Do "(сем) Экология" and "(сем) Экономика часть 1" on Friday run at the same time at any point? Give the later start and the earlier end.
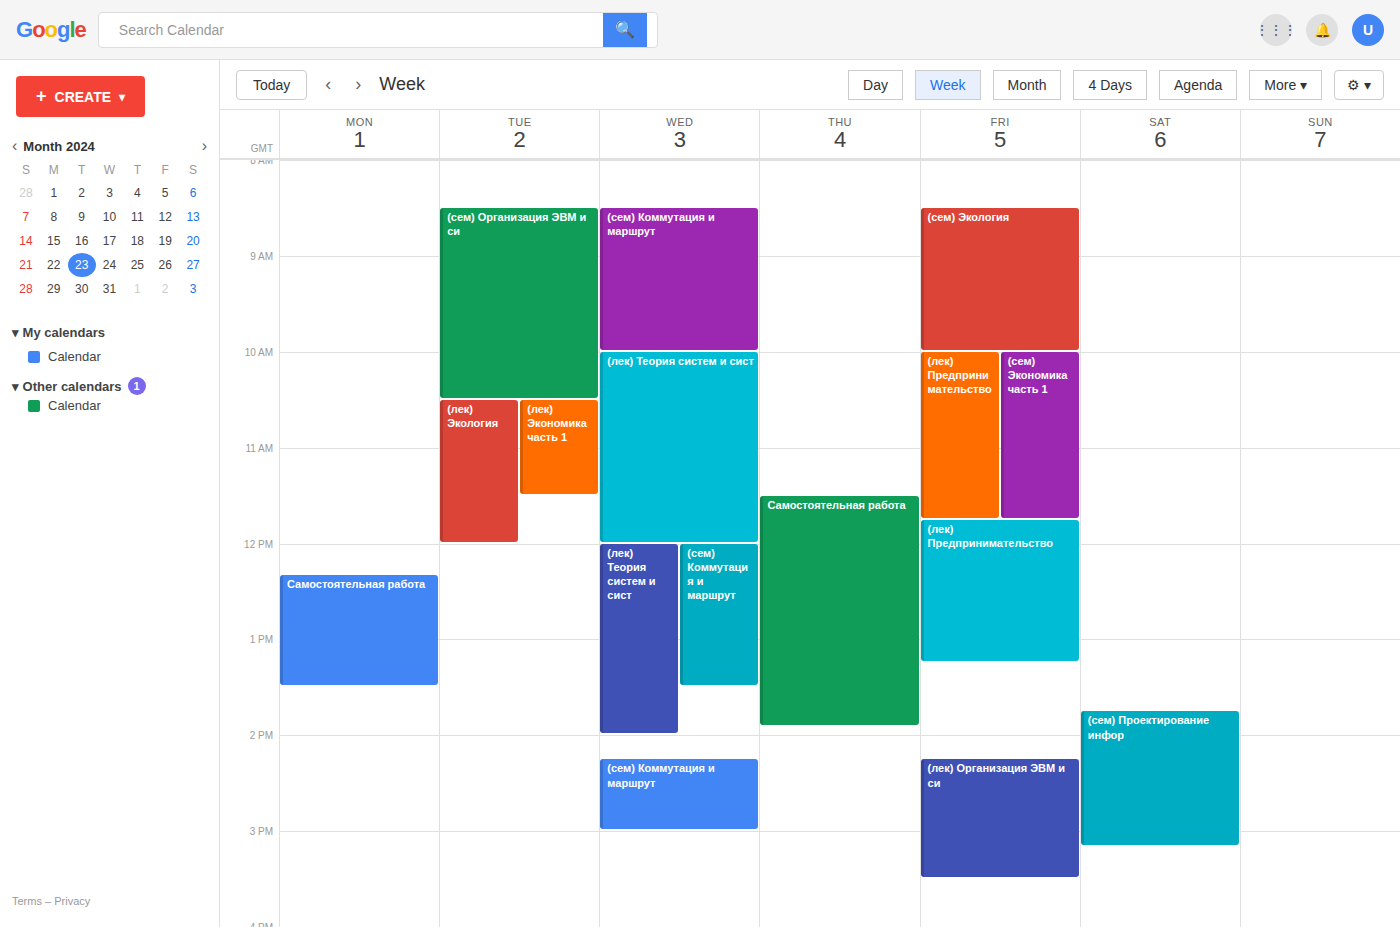
"(сем) Экология" ends at 10:00 AM, exactly when "(сем) Экономика часть 1" starts -- they touch but do not overlap.